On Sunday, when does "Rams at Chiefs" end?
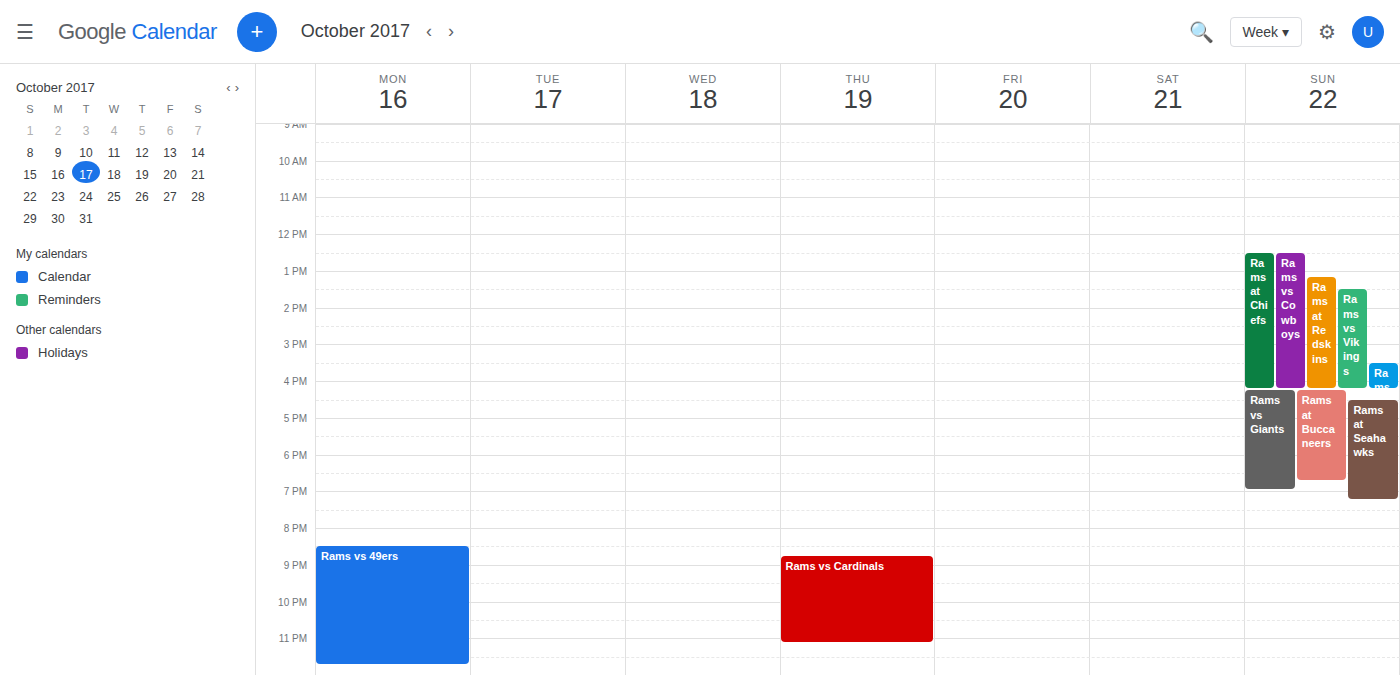
4:15 PM